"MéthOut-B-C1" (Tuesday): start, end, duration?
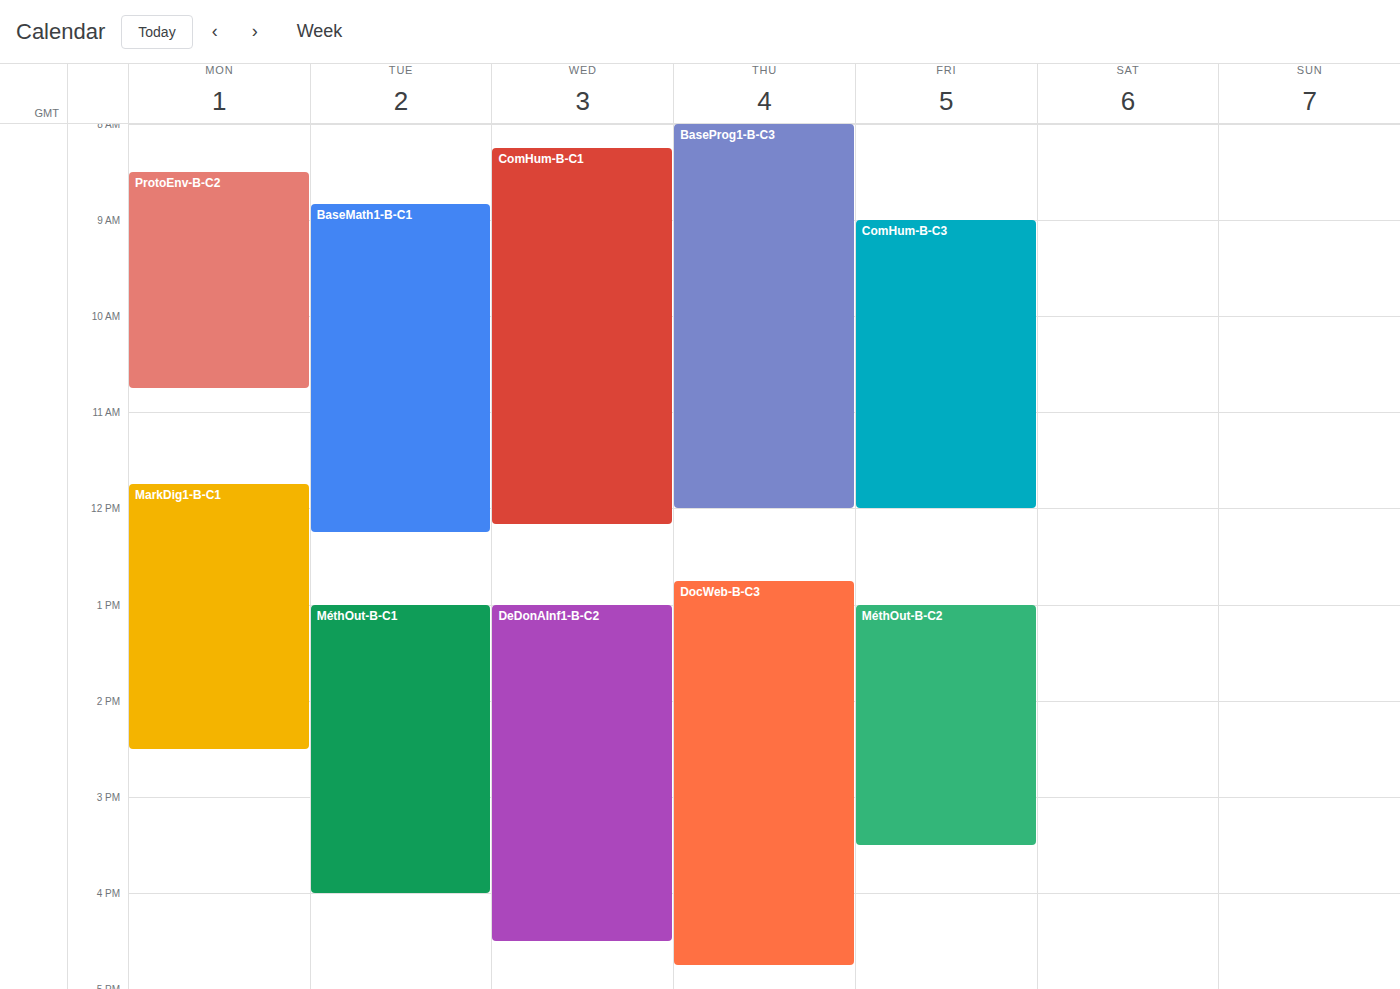
1:00 PM to 4:00 PM, 3 hours